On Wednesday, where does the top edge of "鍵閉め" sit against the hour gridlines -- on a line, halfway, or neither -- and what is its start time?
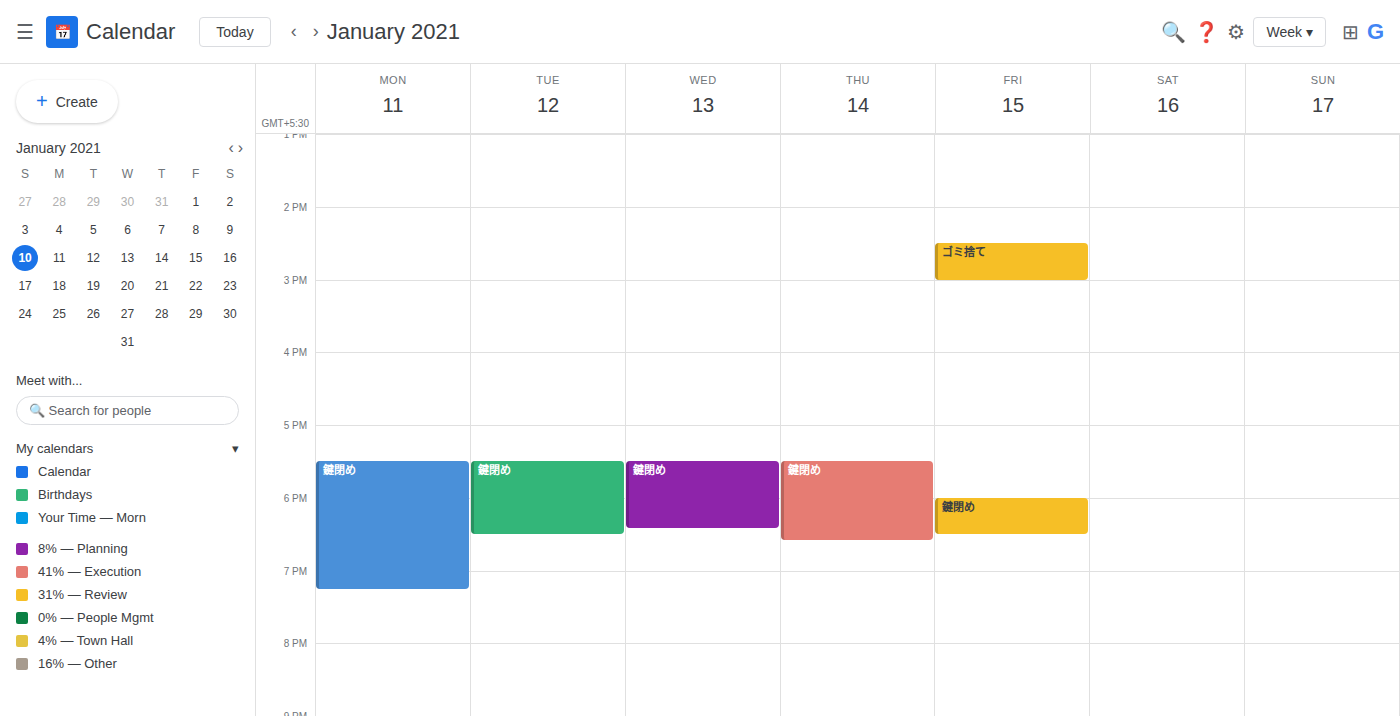
17:30 -- halfway between the 17:00 and 18:00 lines.